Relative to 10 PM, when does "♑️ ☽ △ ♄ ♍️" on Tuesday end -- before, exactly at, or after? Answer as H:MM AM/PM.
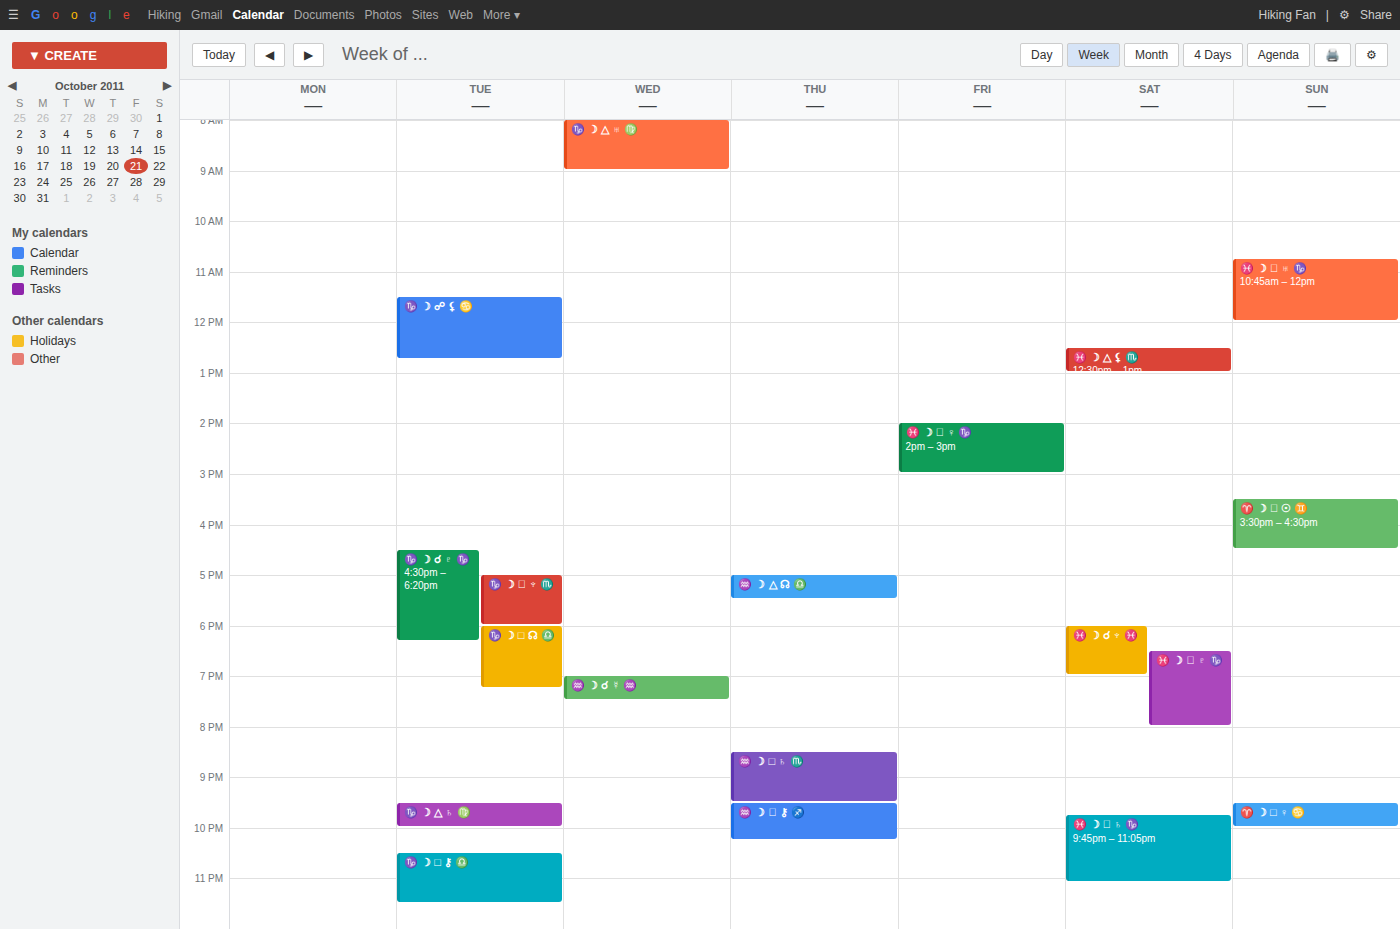
10:00 PM -- exactly at 10 PM, on the 10 PM line.